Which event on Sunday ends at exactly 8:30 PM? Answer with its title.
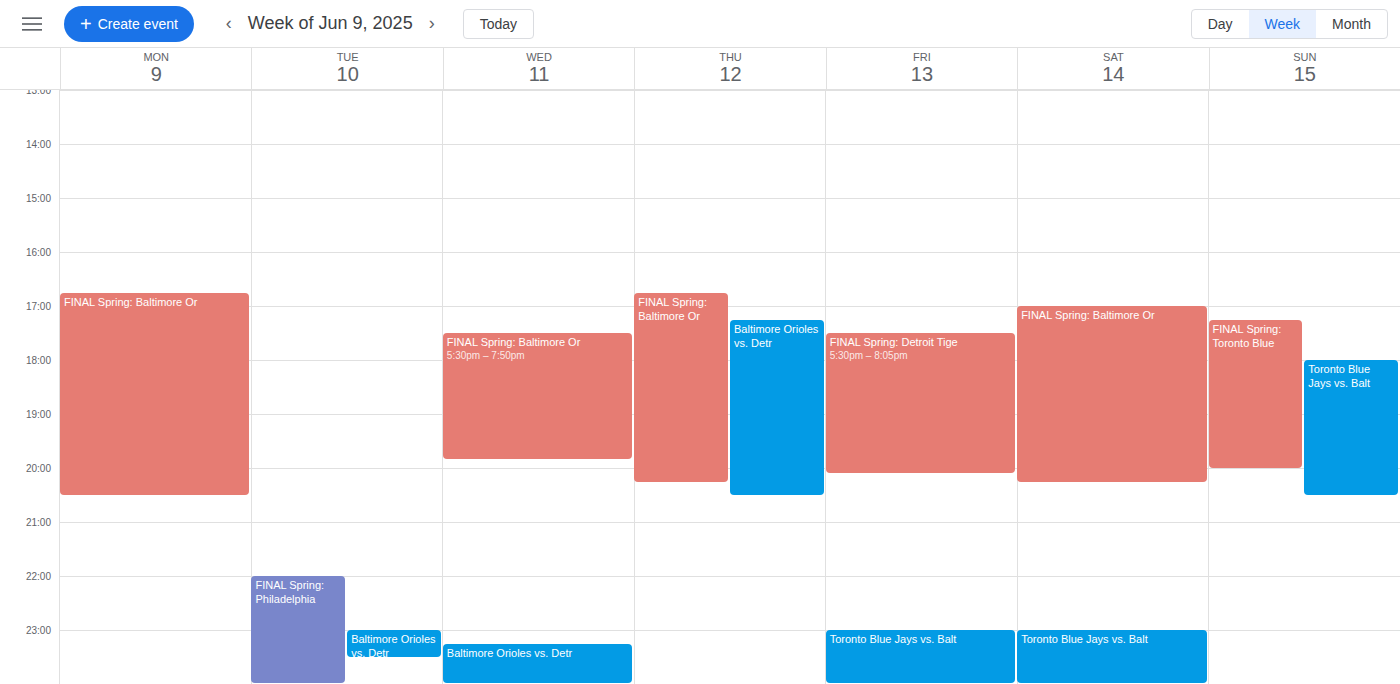
"Toronto Blue Jays vs. Balt"